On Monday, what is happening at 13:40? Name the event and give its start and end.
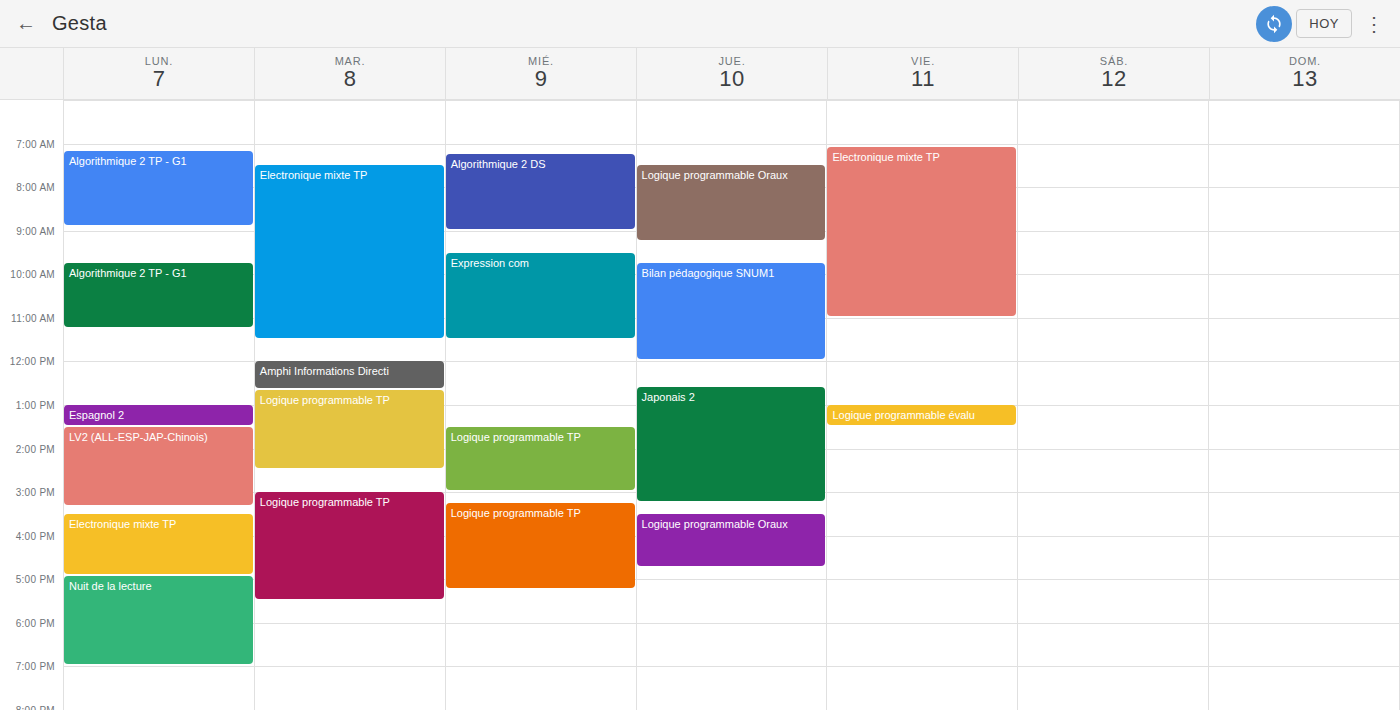
"LV2 (ALL-ESP-JAP-Chinois)", 13:30 to 15:20